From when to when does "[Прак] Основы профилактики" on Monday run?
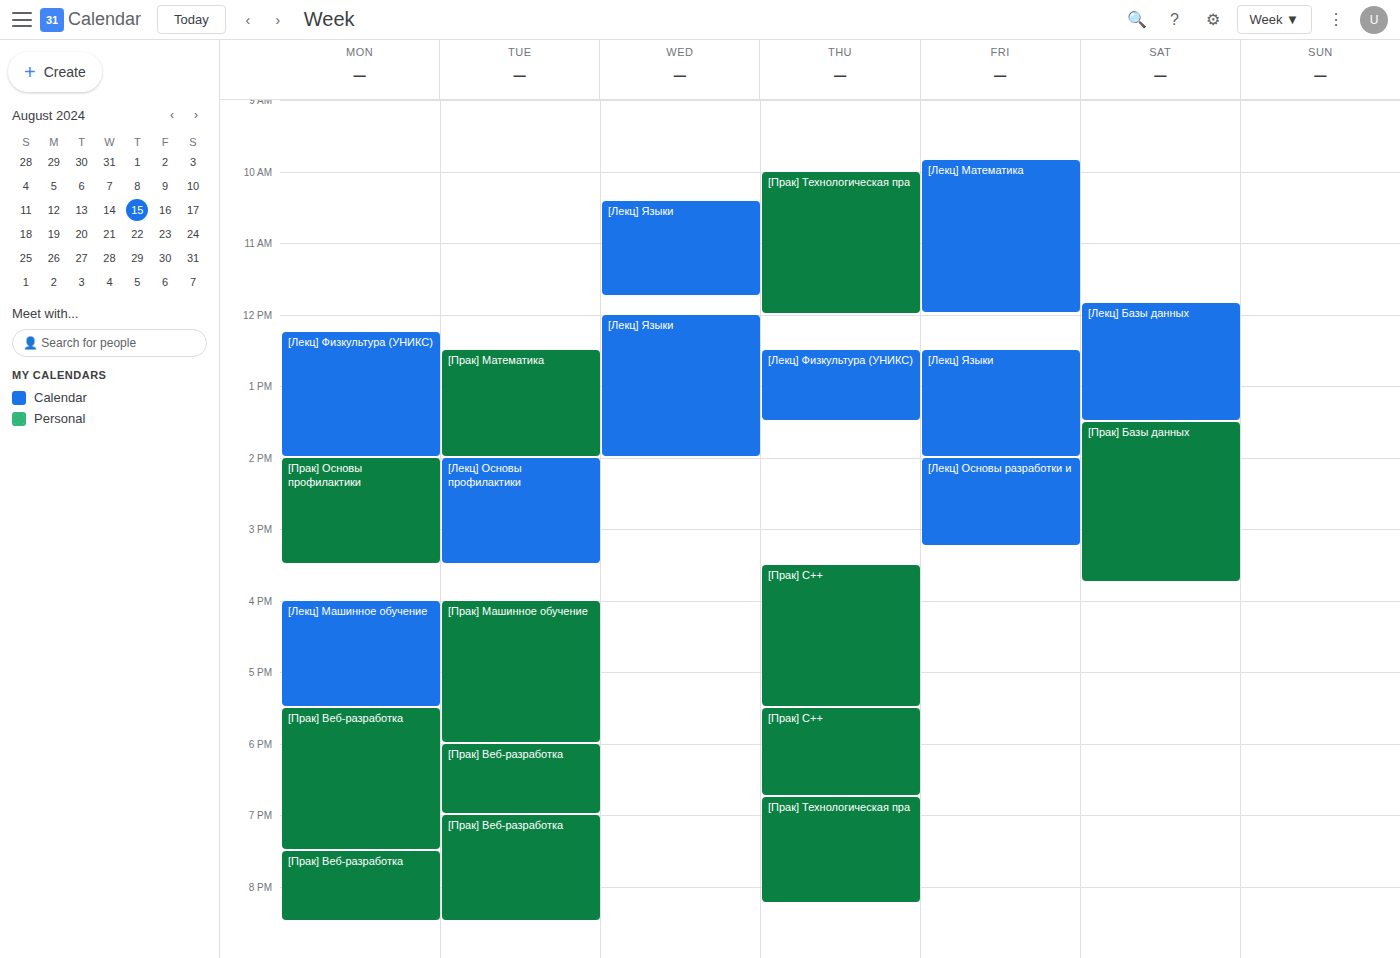
2:00 PM to 3:30 PM